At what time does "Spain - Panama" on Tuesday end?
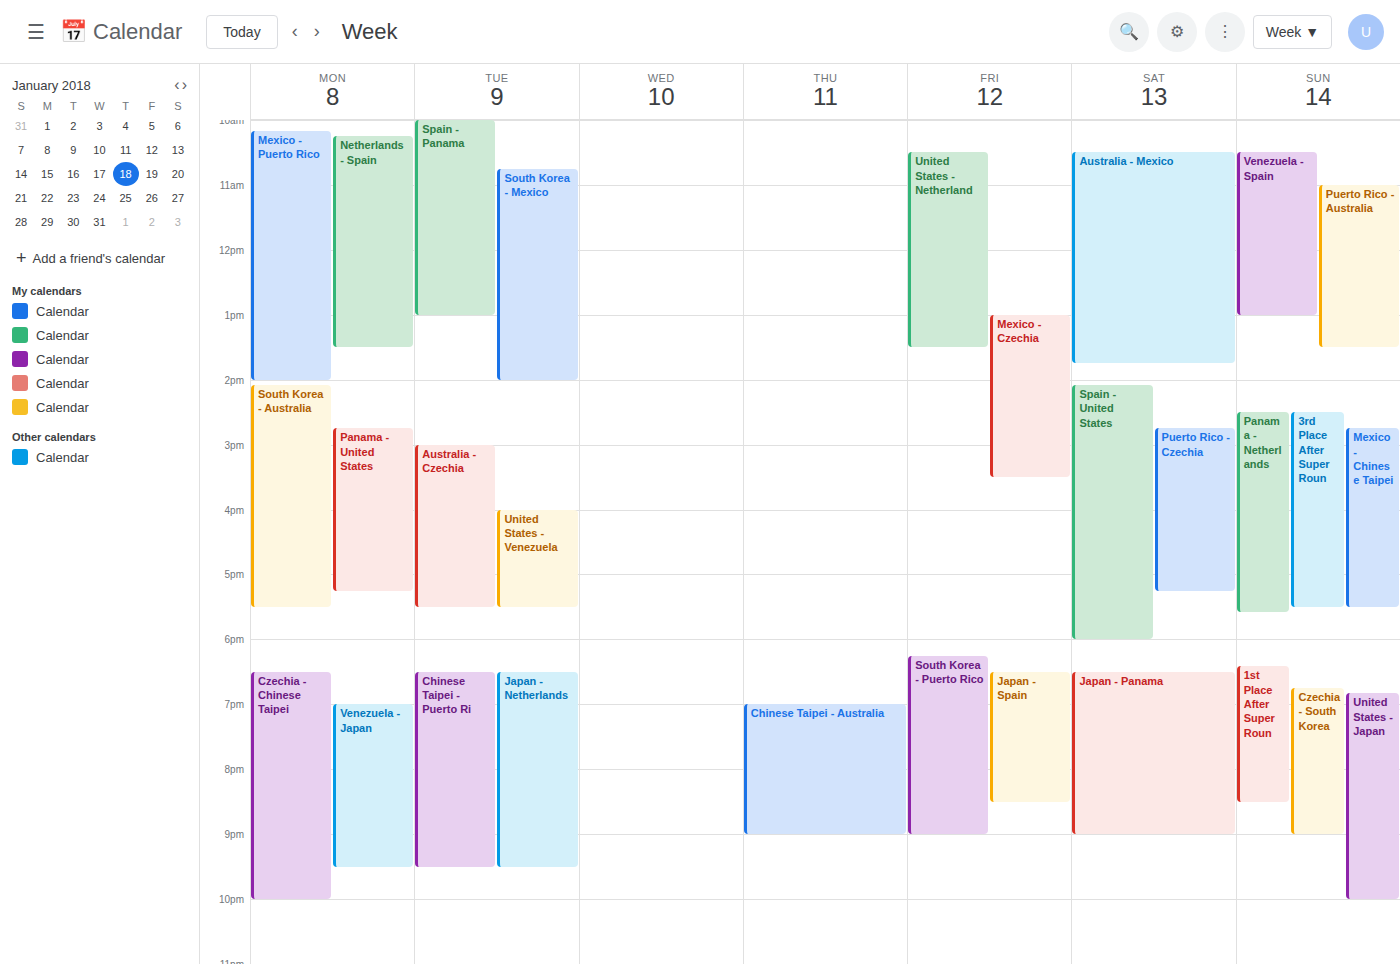
1:00 PM